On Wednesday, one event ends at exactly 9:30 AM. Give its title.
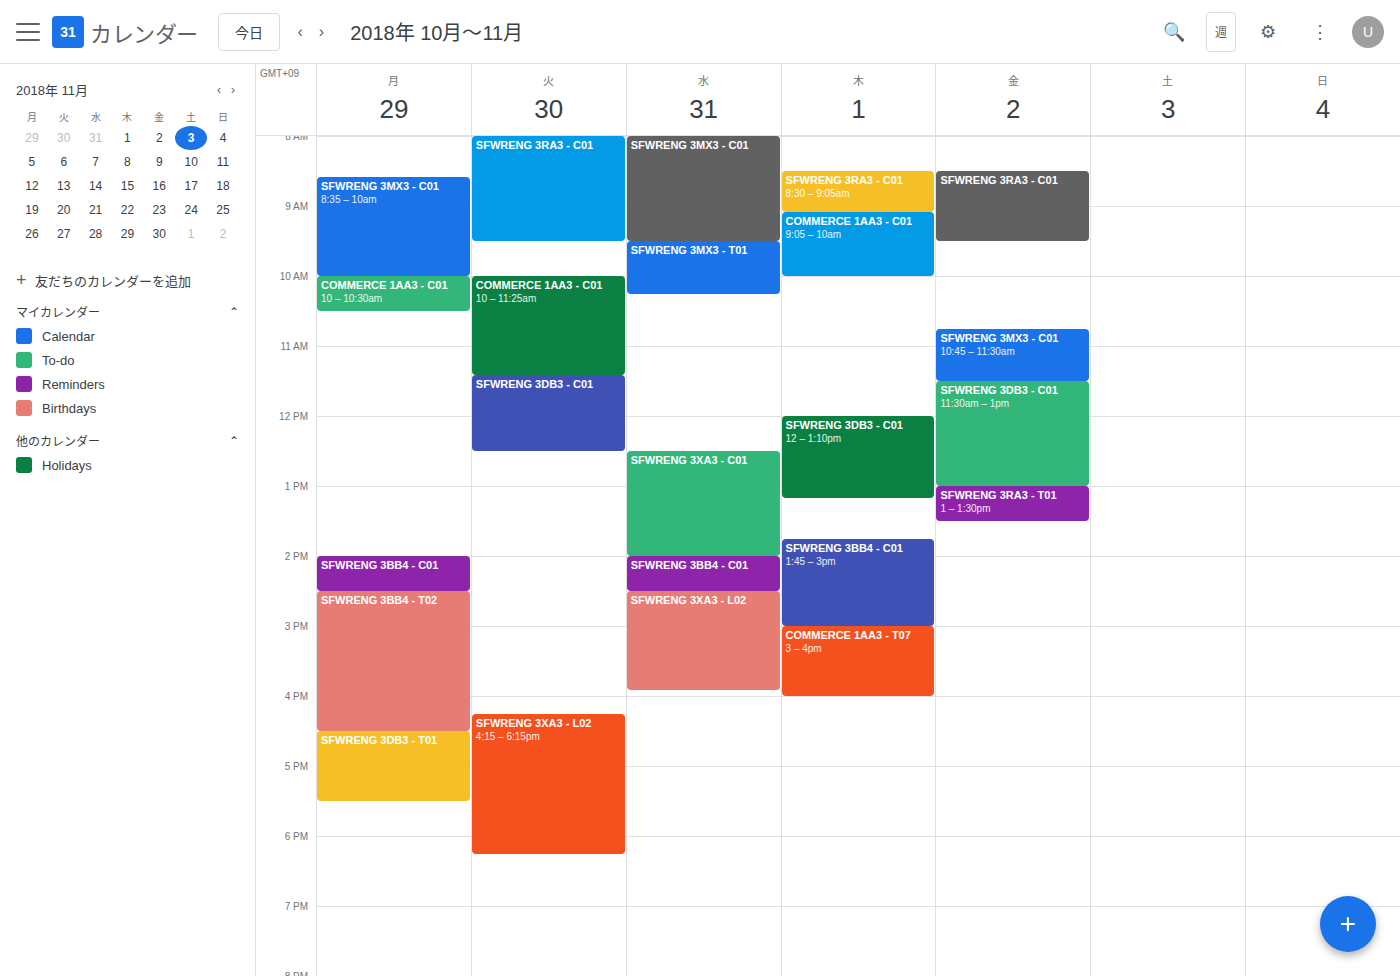
"SFWRENG 3MX3 - C01"